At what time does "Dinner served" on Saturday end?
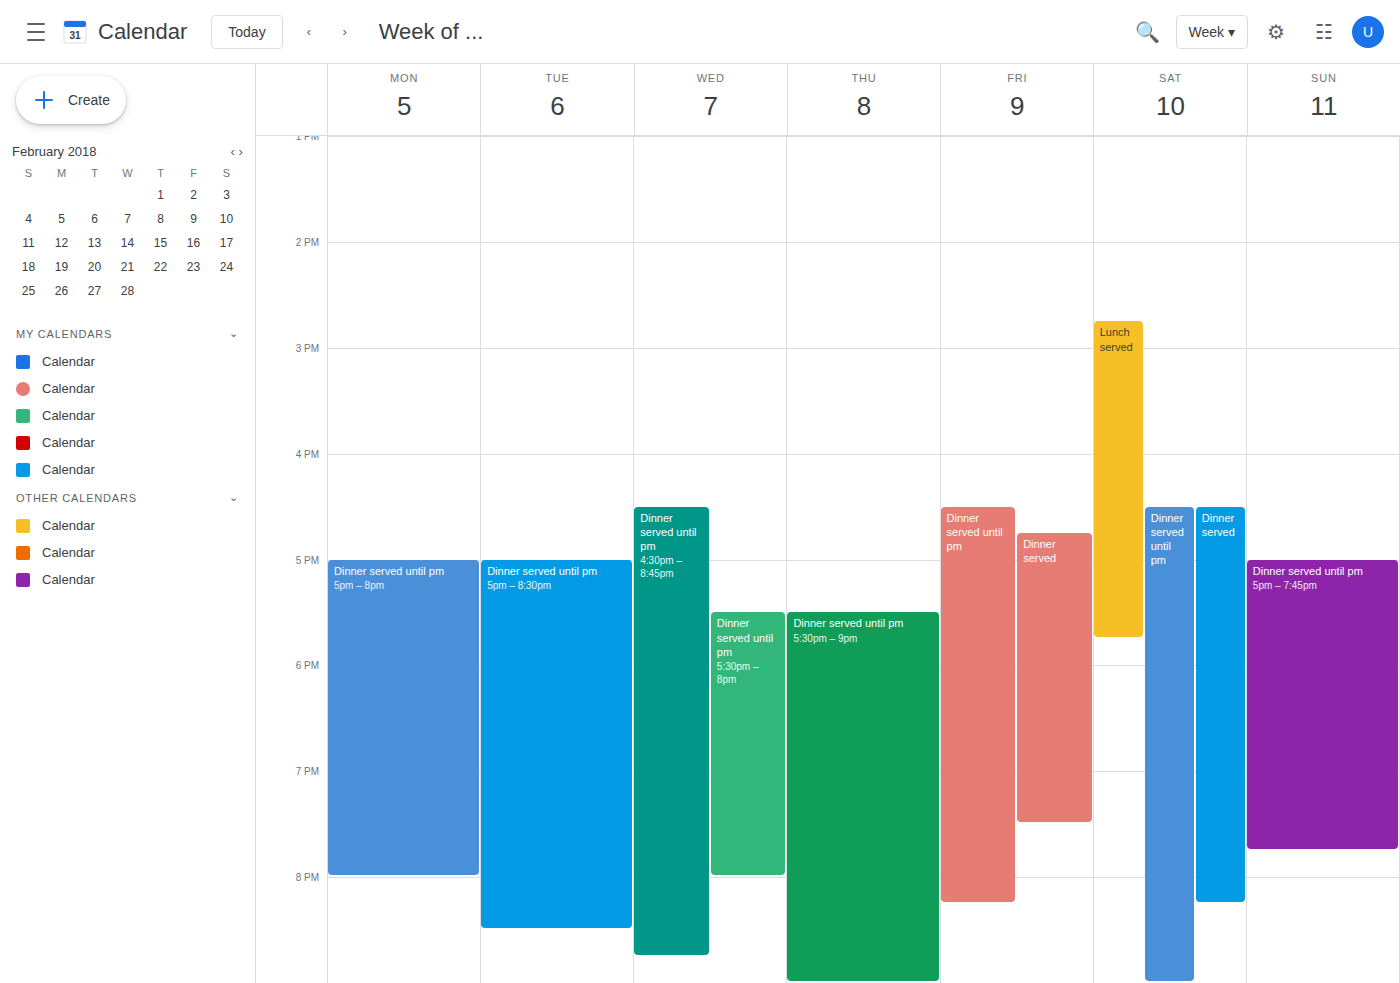
8:15 PM